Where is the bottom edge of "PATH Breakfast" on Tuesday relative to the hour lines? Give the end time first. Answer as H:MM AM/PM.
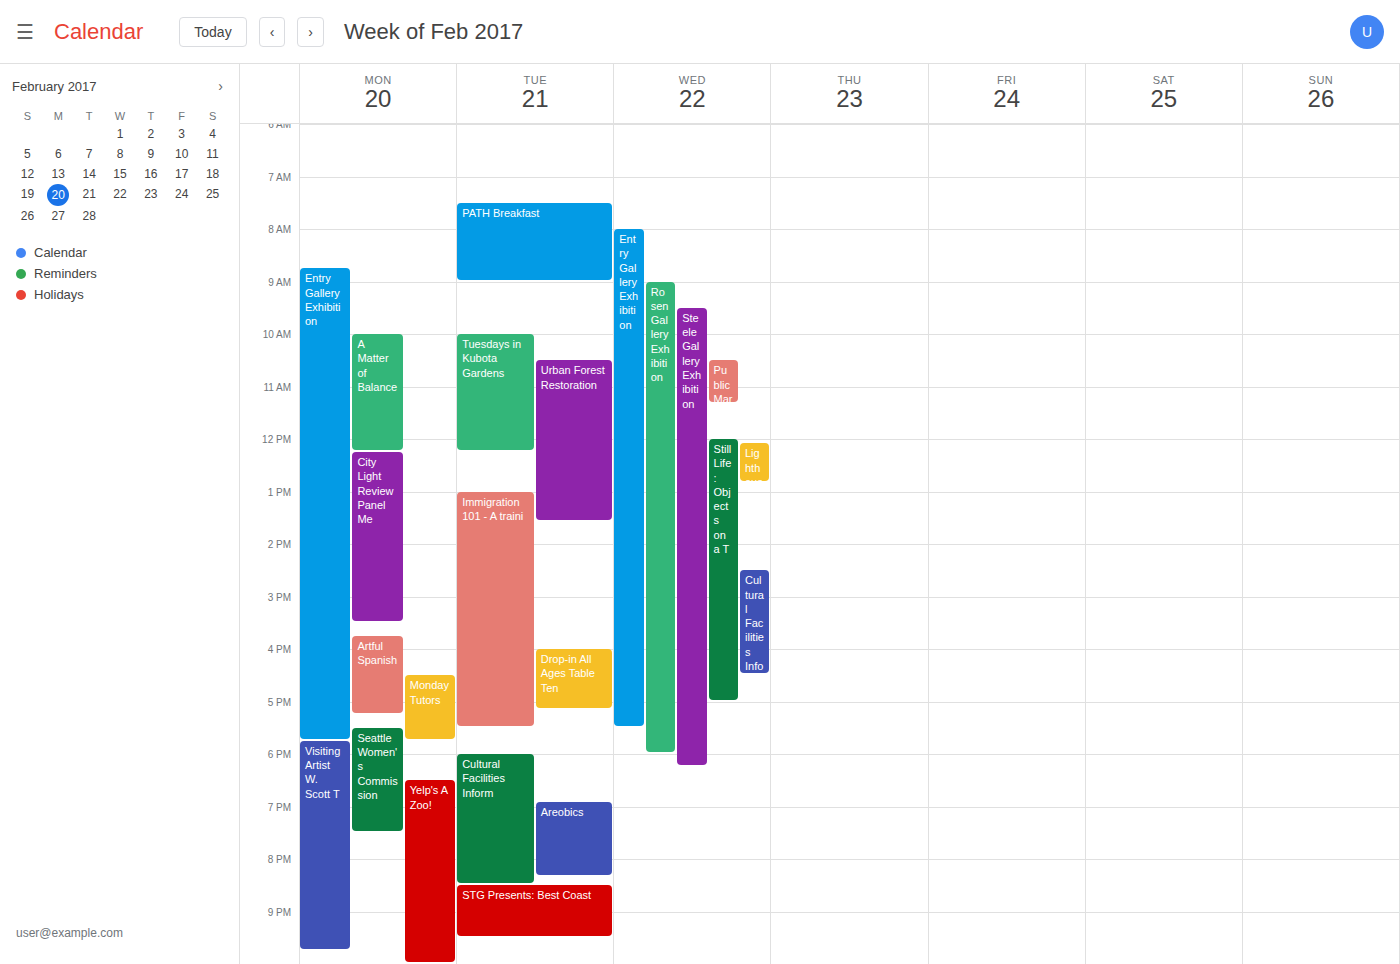
9:00 AM -- exactly on the 9 AM line.